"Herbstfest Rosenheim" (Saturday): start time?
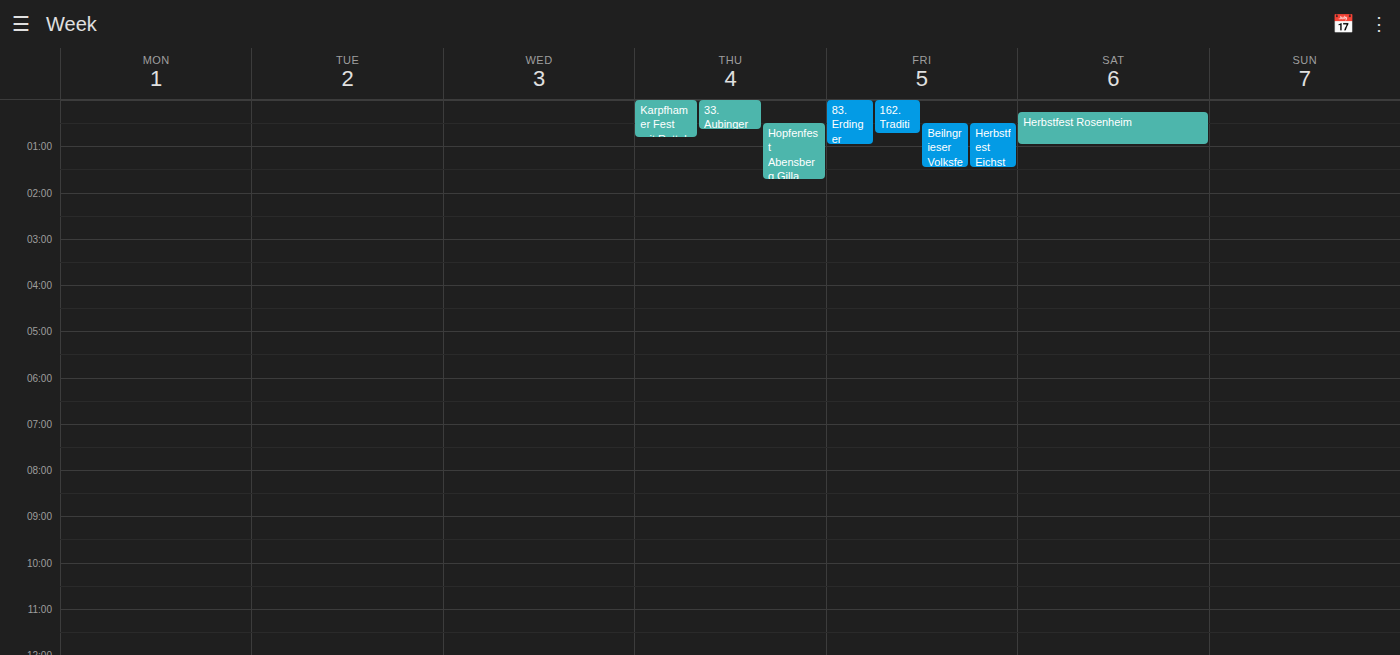
12:15 AM